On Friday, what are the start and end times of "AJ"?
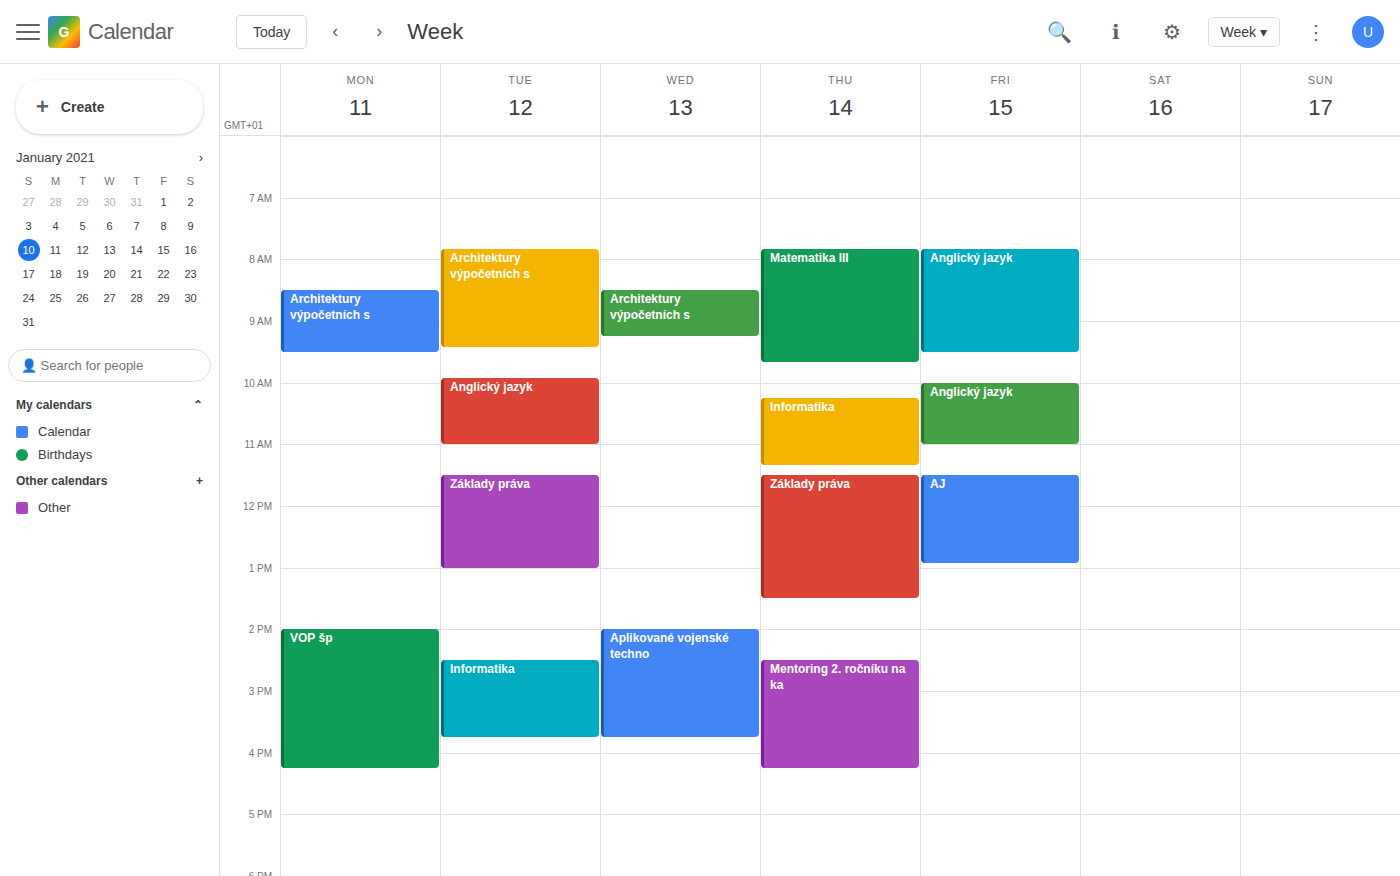
11:30 AM to 12:55 PM